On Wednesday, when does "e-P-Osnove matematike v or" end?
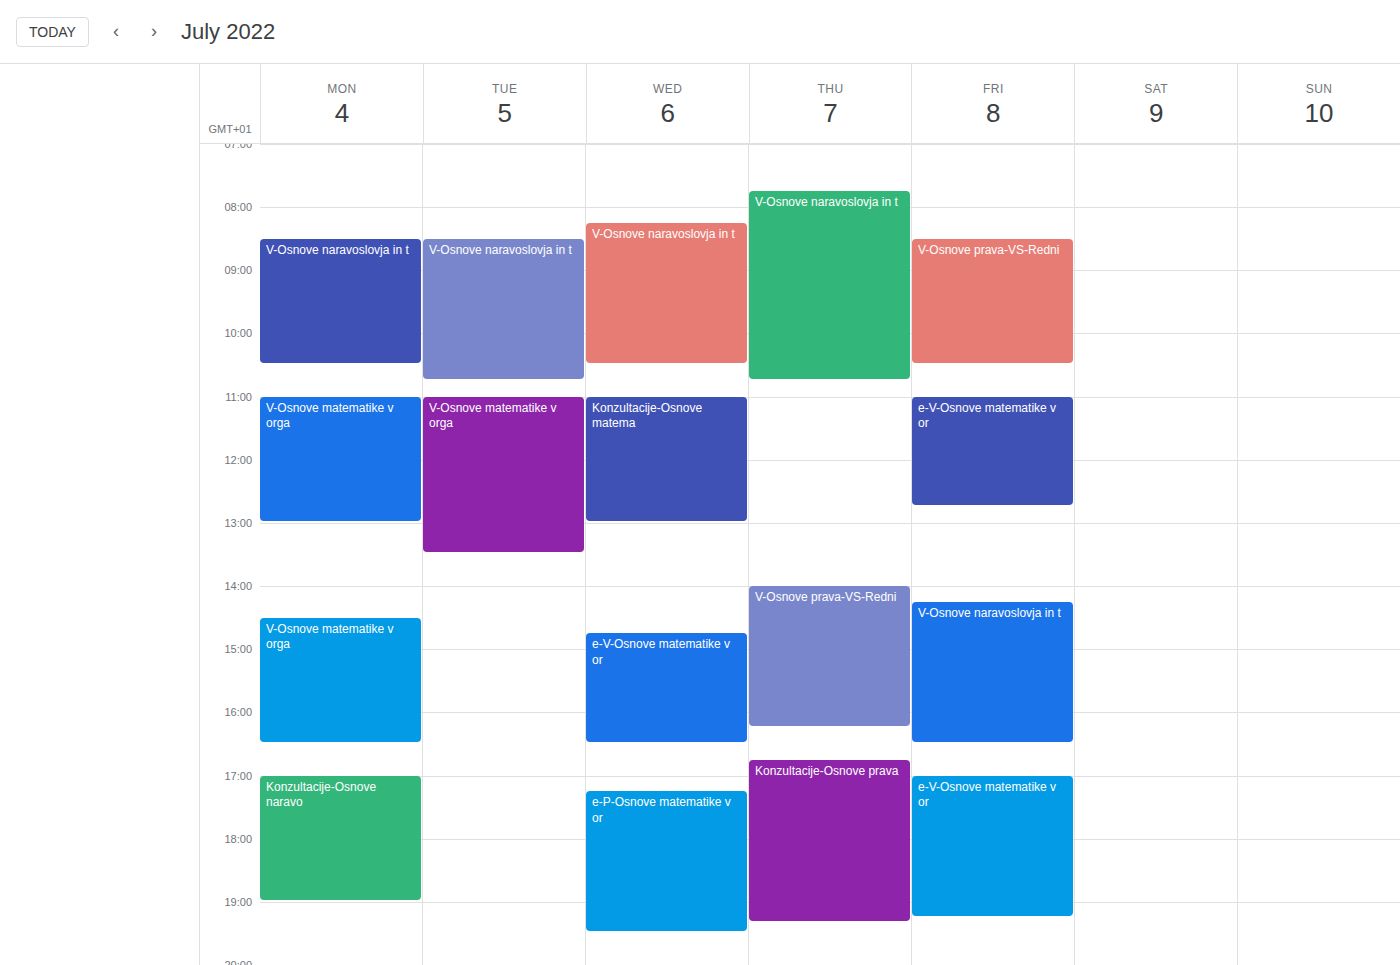
7:30 PM